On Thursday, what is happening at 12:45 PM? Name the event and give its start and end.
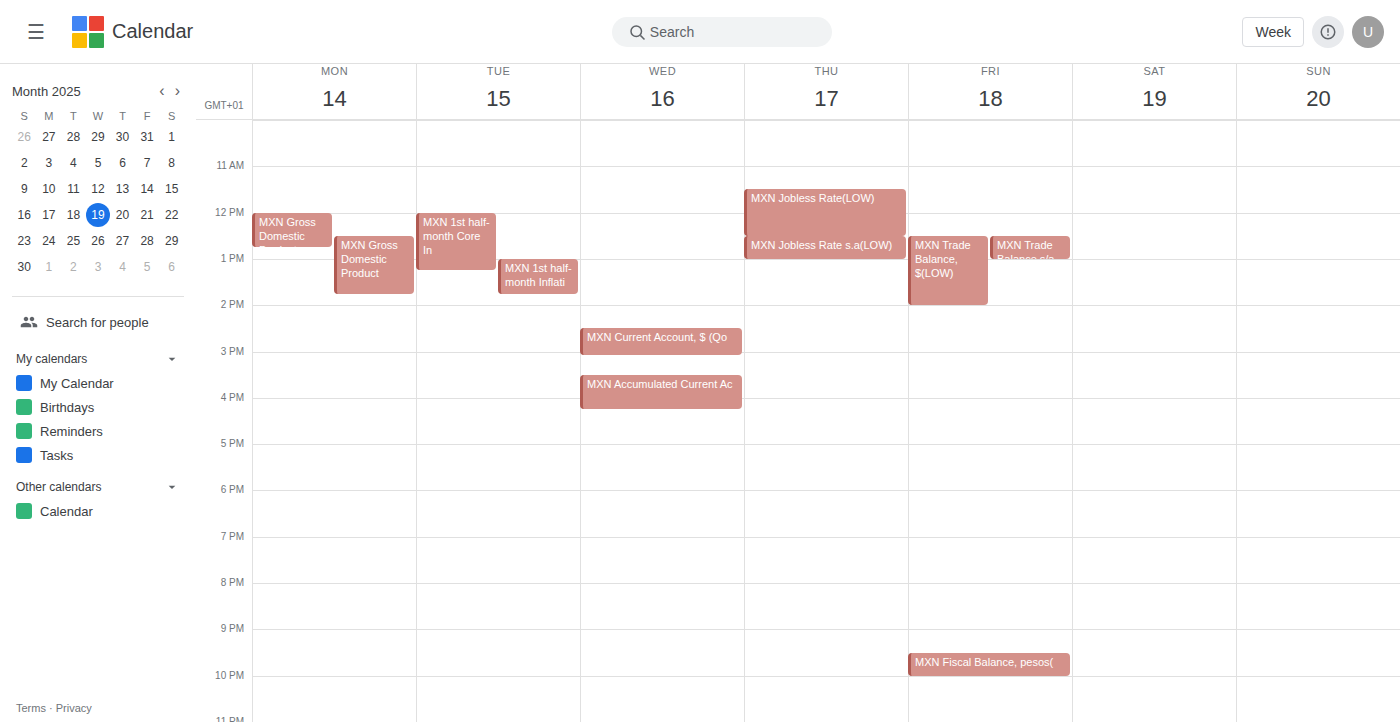
"MXN Jobless Rate s.a(LOW)", 12:30 PM to 1:00 PM